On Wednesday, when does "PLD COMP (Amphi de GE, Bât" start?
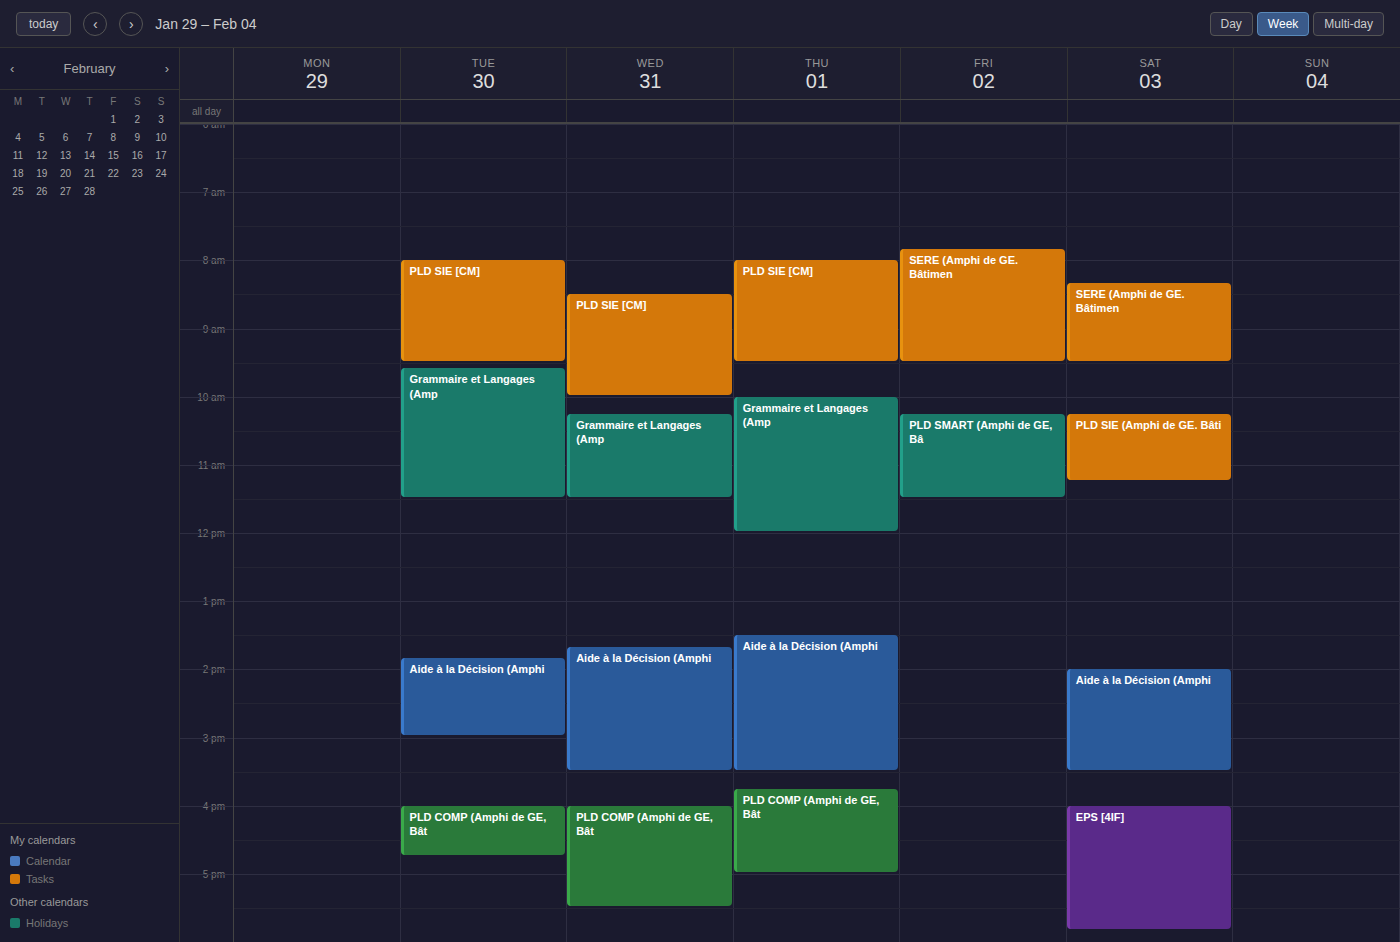
16:00